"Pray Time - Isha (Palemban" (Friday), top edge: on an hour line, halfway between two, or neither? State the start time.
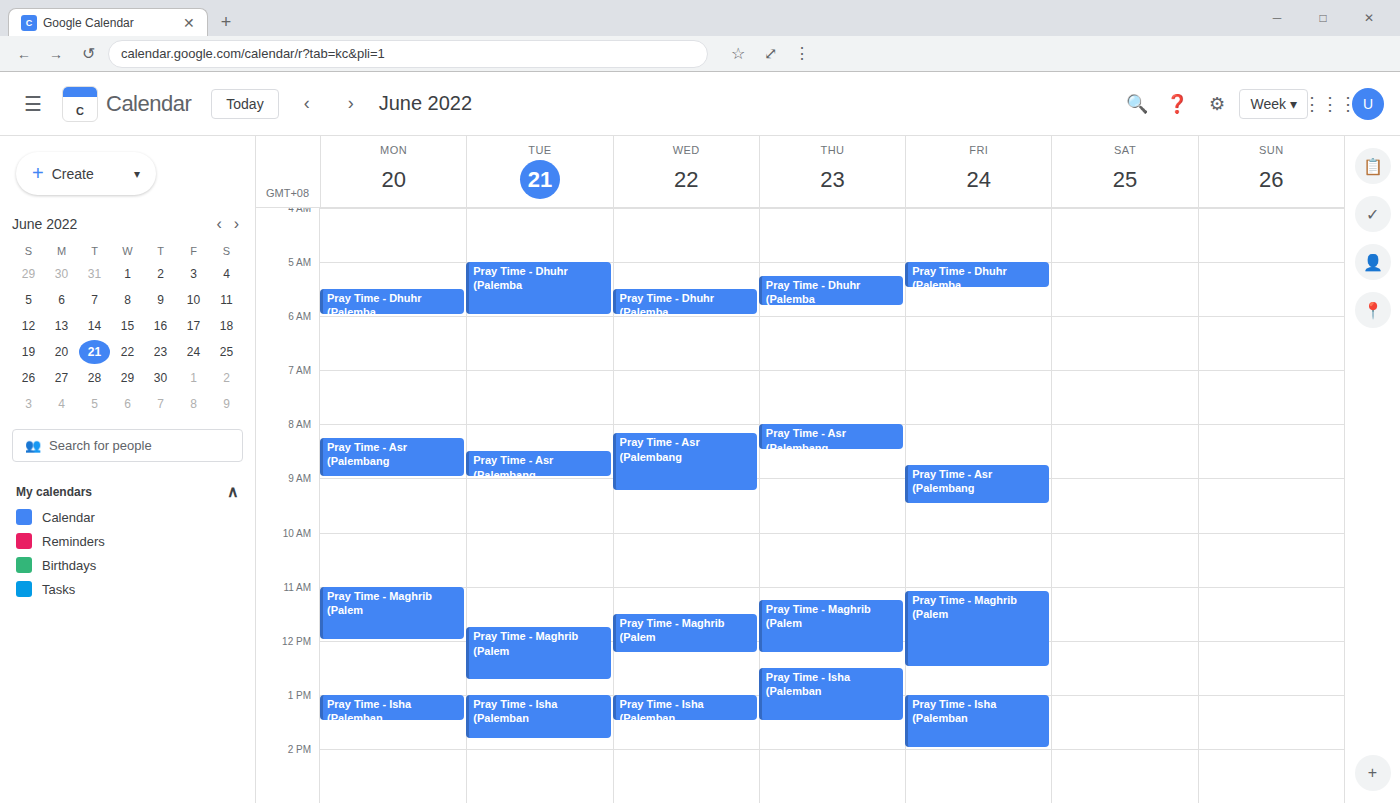
1:00 PM -- exactly on the 1 PM line.